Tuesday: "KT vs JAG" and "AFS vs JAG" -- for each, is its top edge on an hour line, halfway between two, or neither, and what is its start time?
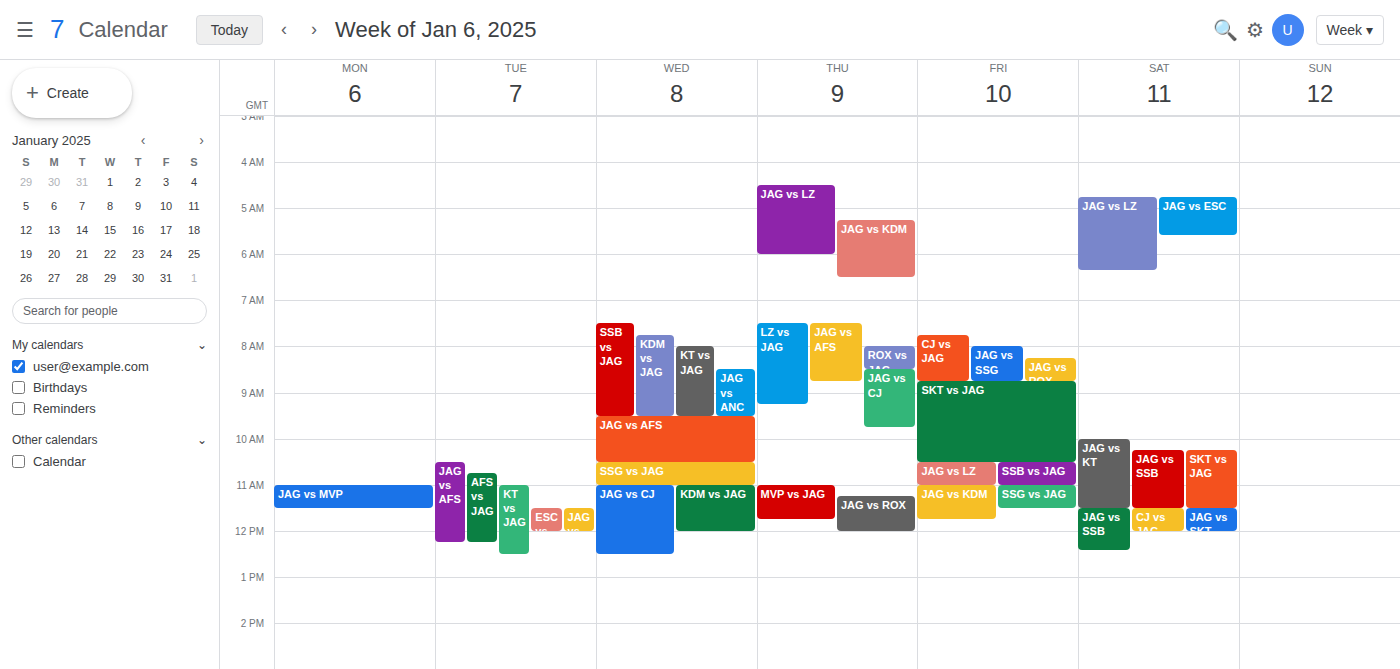
"KT vs JAG": 11:00 AM, exactly on the 11 AM line. "AFS vs JAG": 10:45 AM, neither: three quarters of the way from the 10 AM line to the 11 AM line.